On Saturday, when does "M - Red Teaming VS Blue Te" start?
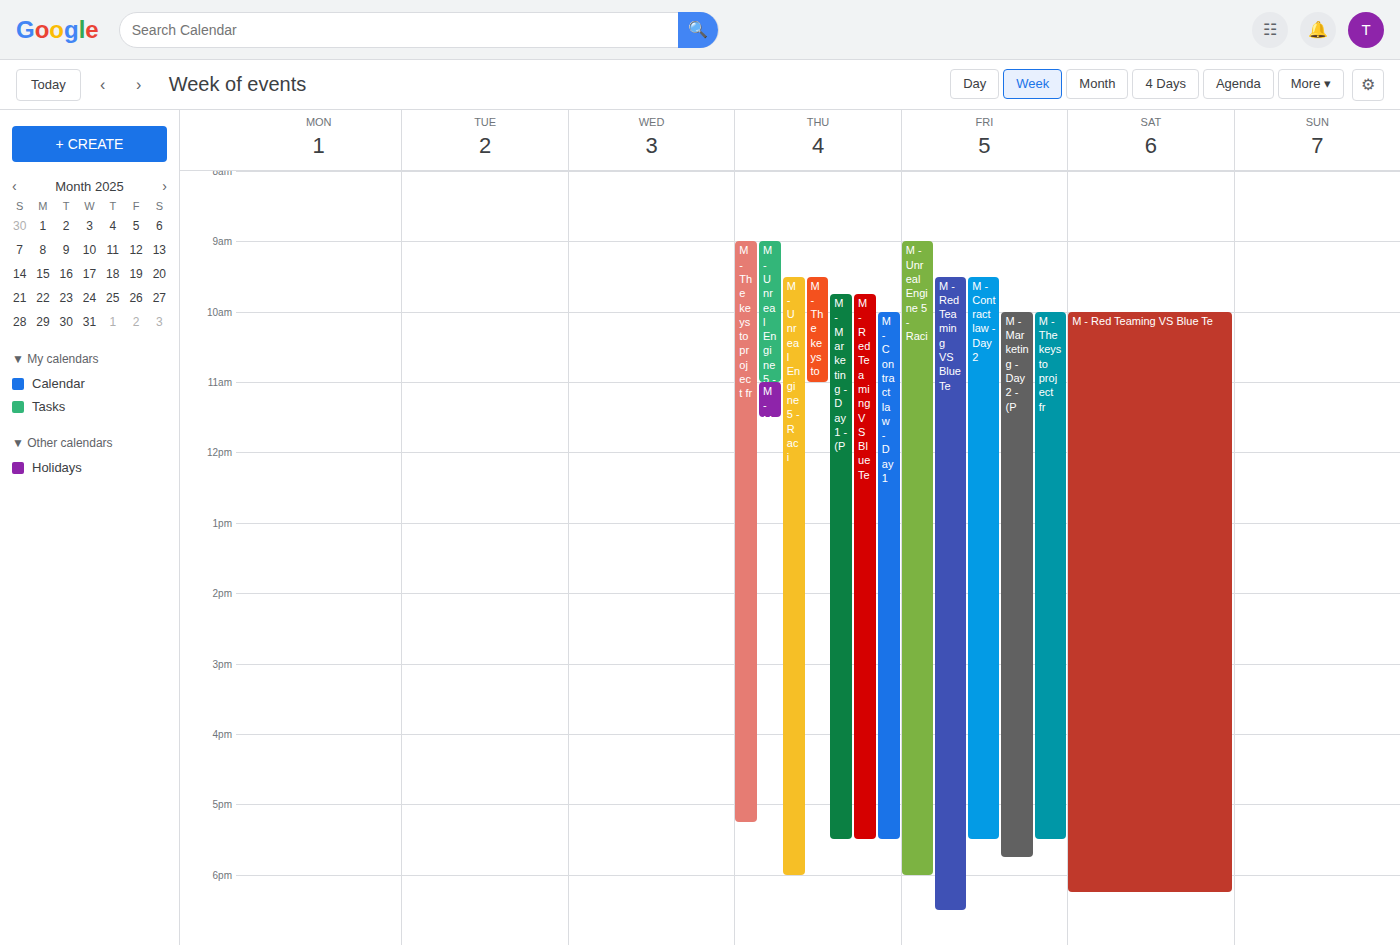
10:00 AM